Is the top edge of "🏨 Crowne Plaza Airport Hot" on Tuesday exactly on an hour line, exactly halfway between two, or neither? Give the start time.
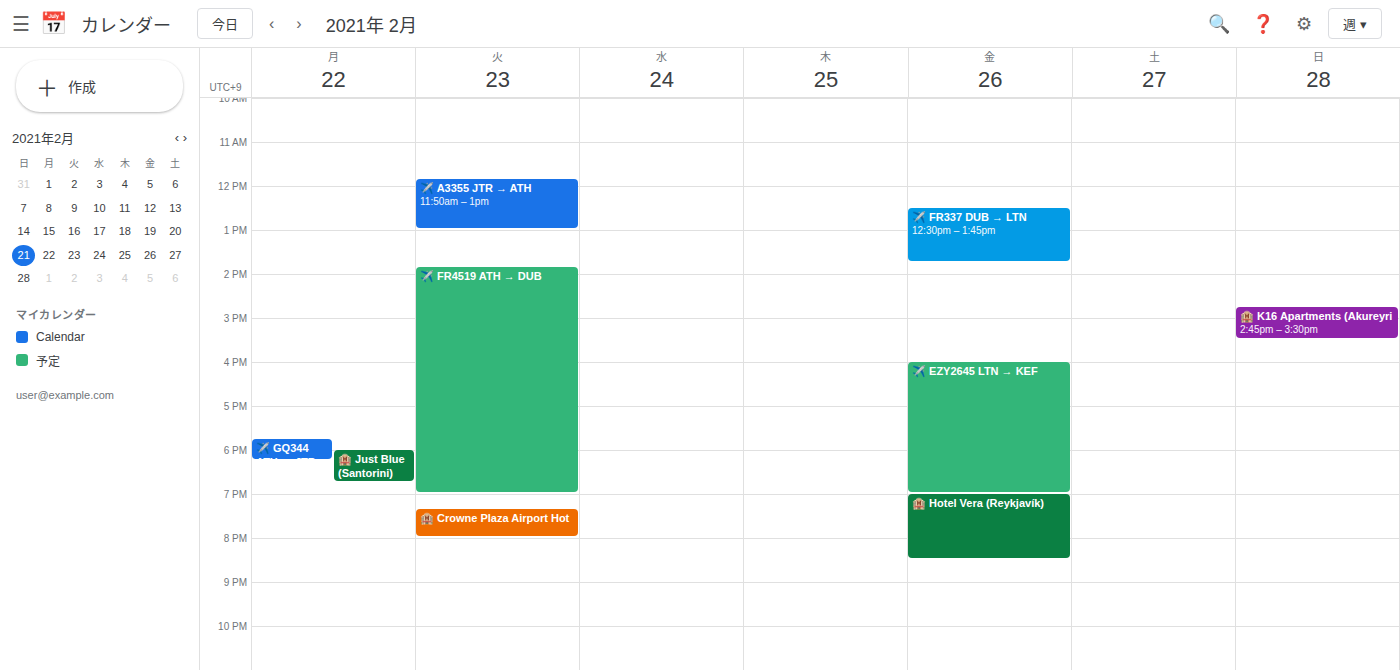
7:20 PM -- neither: 20 minutes below the 7 PM line and 40 minutes above the 8 PM line.